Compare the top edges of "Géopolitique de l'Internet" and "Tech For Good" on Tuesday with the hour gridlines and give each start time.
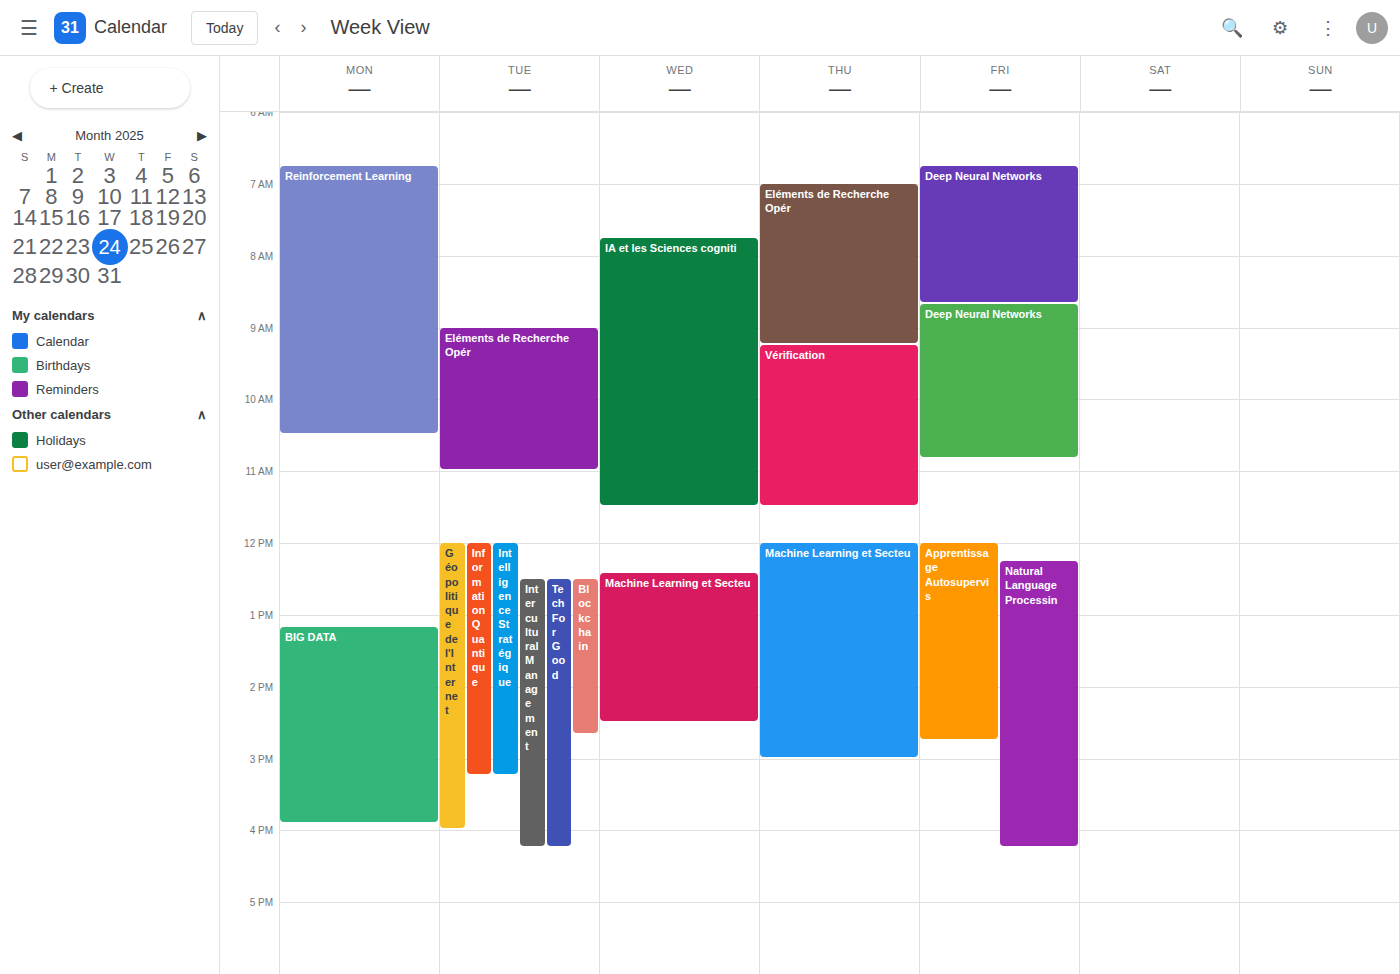
"Géopolitique de l'Internet": 12:00 PM, exactly on the 12 PM line. "Tech For Good": 12:30 PM, halfway between the 12 PM and 1 PM lines.